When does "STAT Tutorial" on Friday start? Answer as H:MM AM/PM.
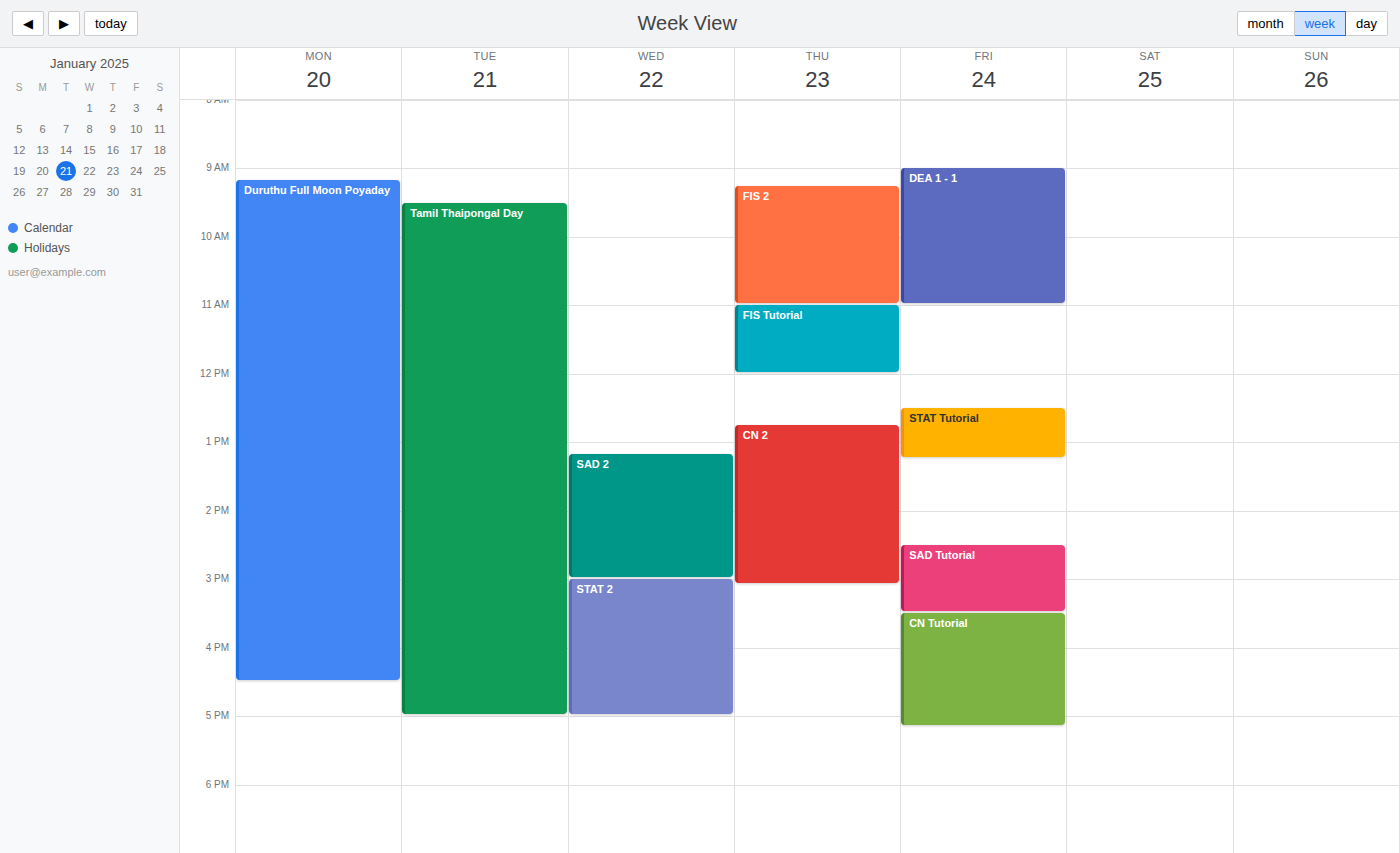
12:30 PM